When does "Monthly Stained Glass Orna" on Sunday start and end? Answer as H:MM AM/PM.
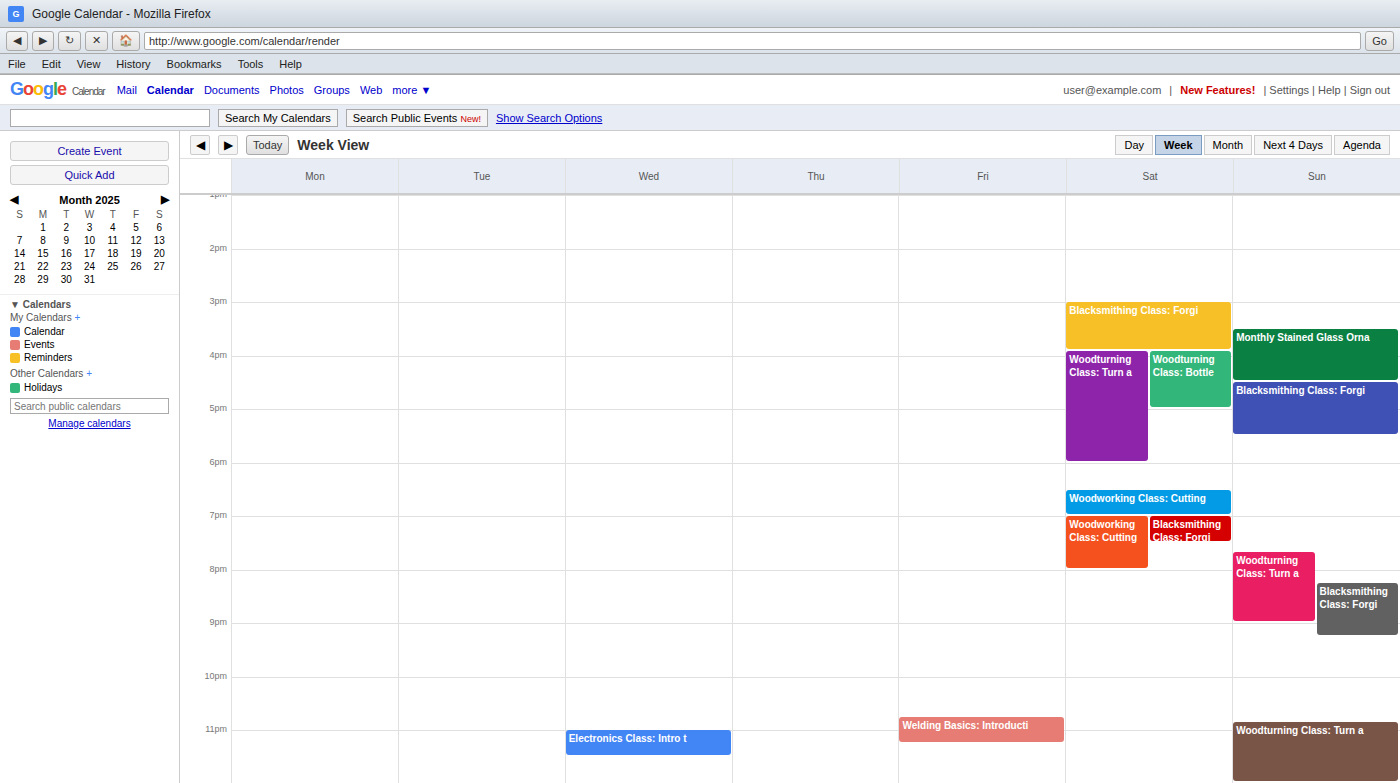
3:30 PM to 4:30 PM